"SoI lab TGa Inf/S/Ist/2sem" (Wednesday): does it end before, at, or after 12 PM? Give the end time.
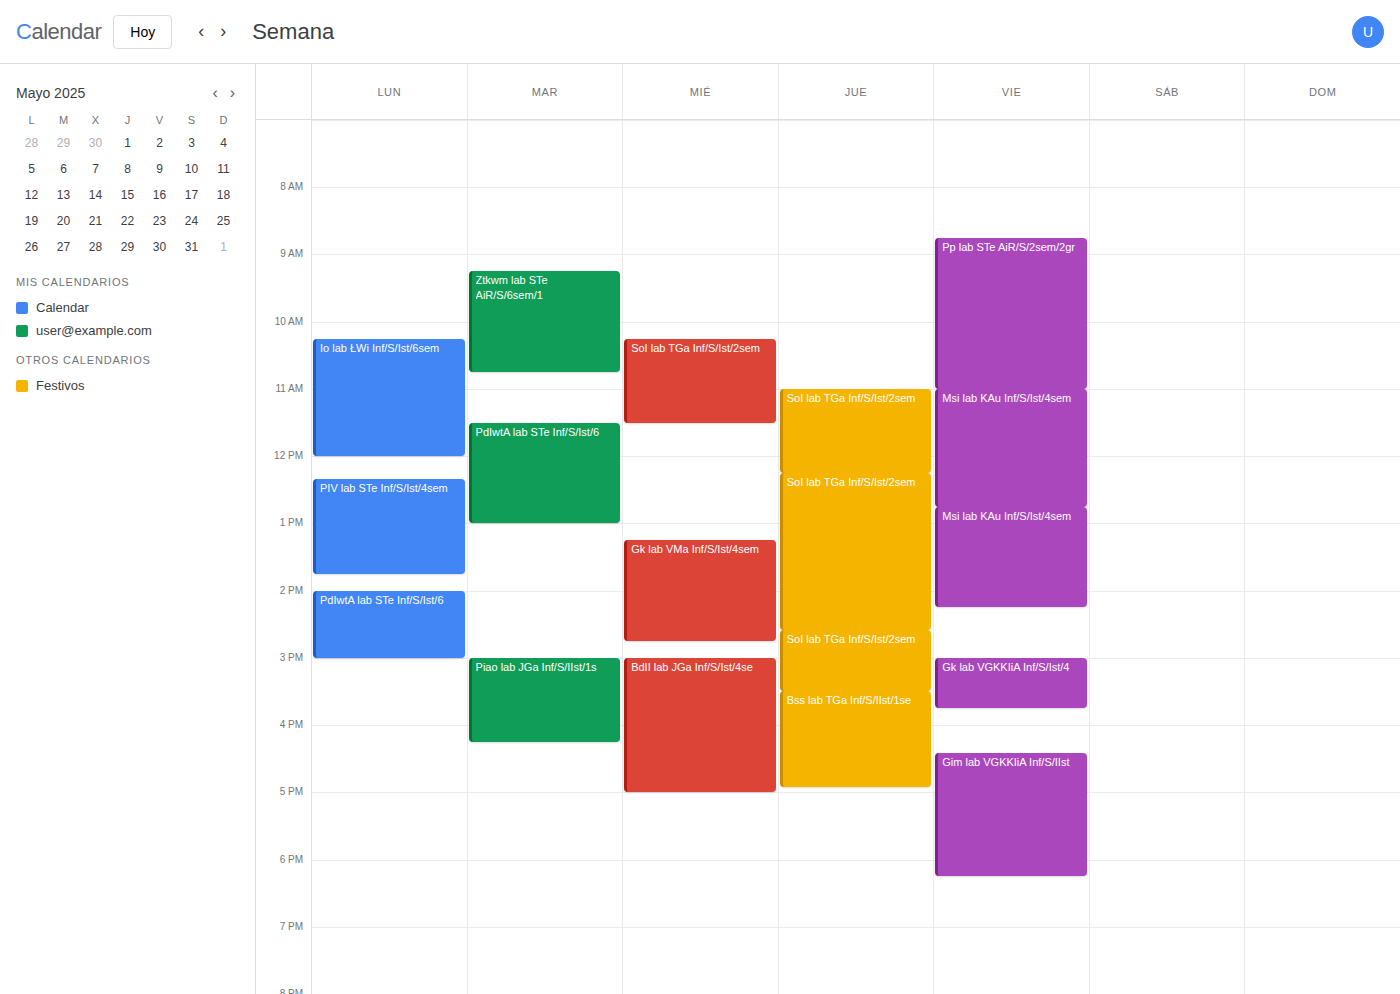
11:30 AM -- before 12 PM, 30 minutes above the 12 PM line.